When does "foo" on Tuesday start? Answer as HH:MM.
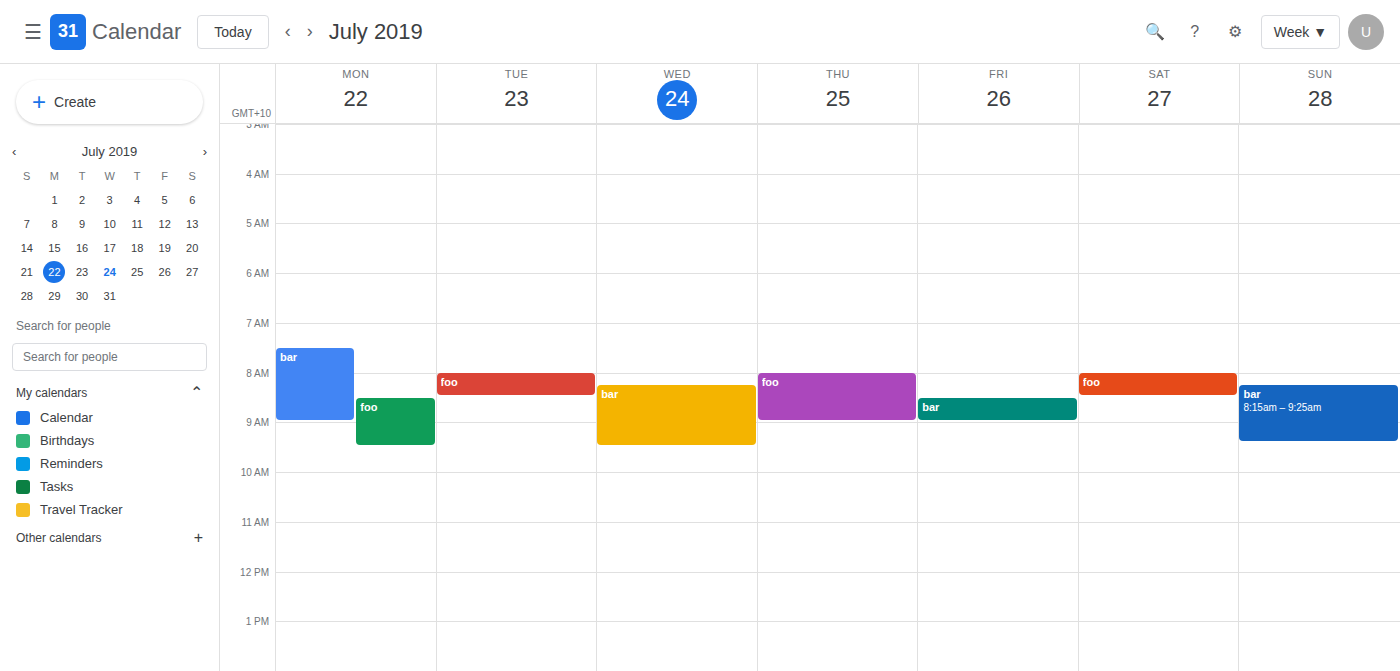
08:00